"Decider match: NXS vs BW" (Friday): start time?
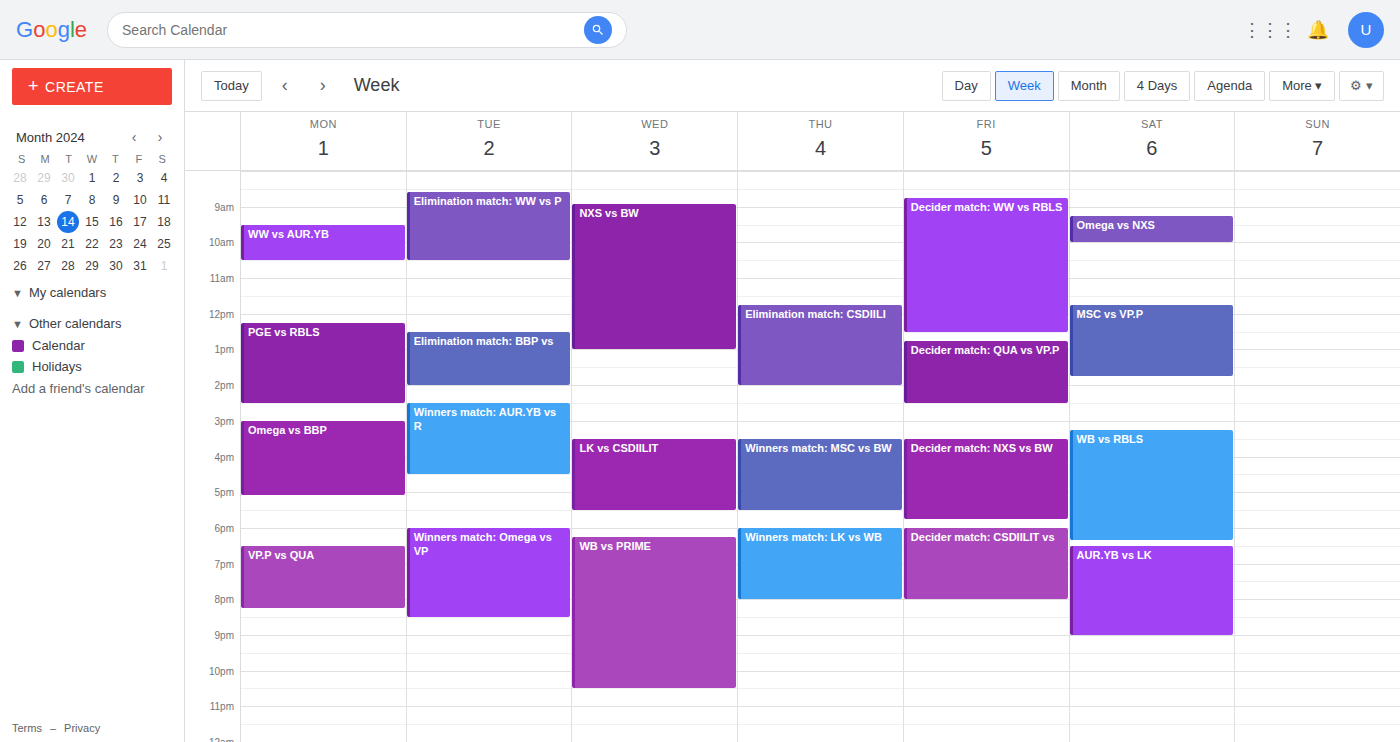
15:30